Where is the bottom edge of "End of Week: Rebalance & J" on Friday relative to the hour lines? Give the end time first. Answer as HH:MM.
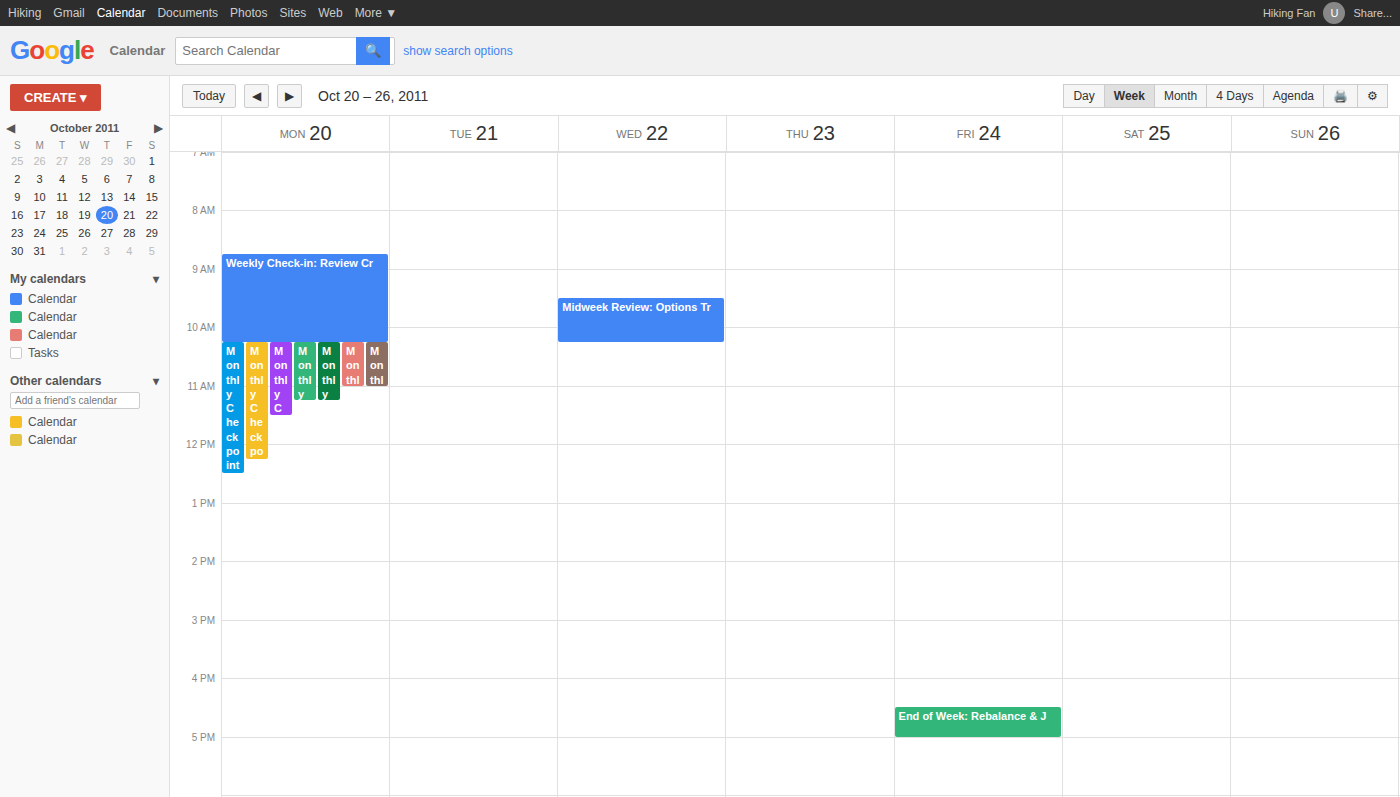
17:00 -- exactly on the 17:00 line.